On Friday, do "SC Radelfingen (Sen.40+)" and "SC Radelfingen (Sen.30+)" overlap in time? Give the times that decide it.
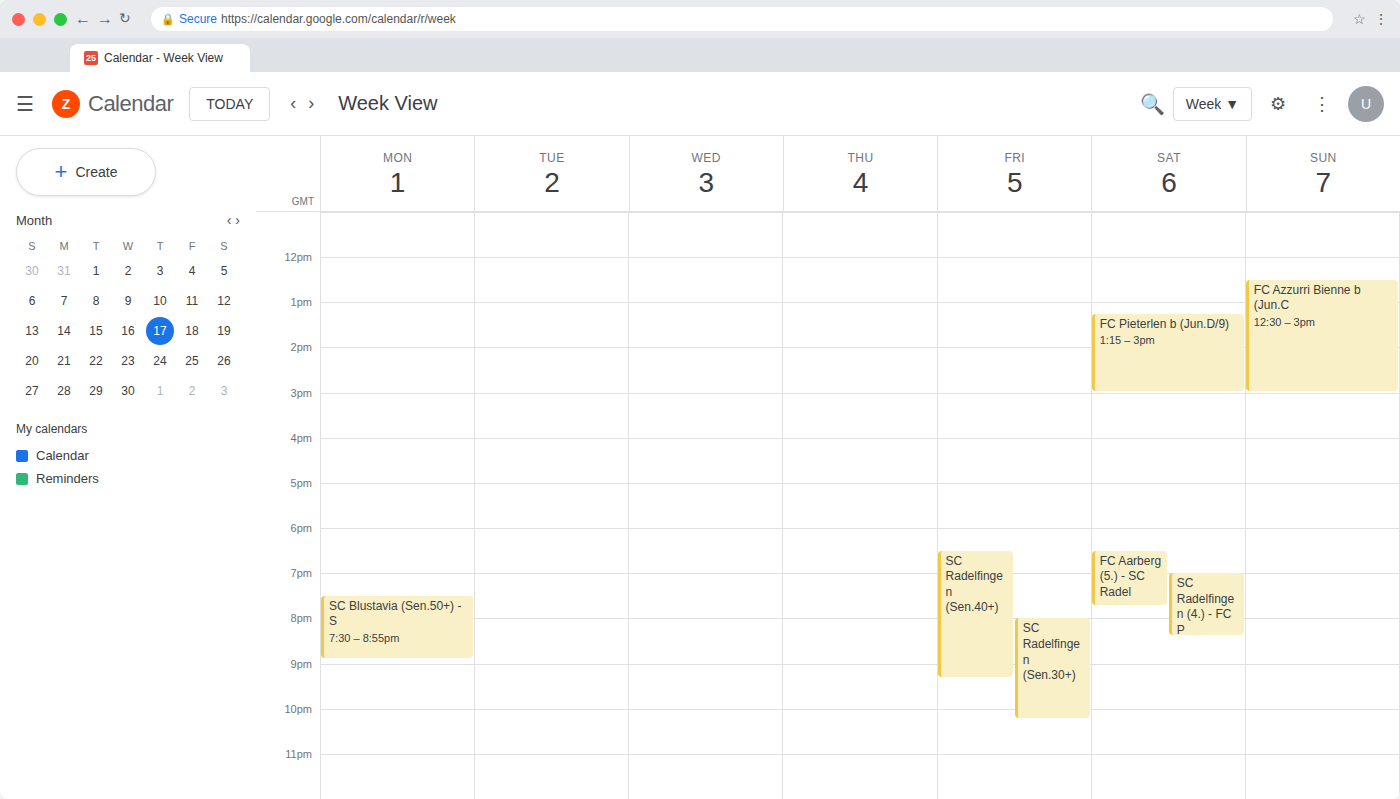
"SC Radelfingen (Sen.30+)" starts at 8:00 PM, before "SC Radelfingen (Sen.40+)" ends at 9:20 PM -- they overlap.